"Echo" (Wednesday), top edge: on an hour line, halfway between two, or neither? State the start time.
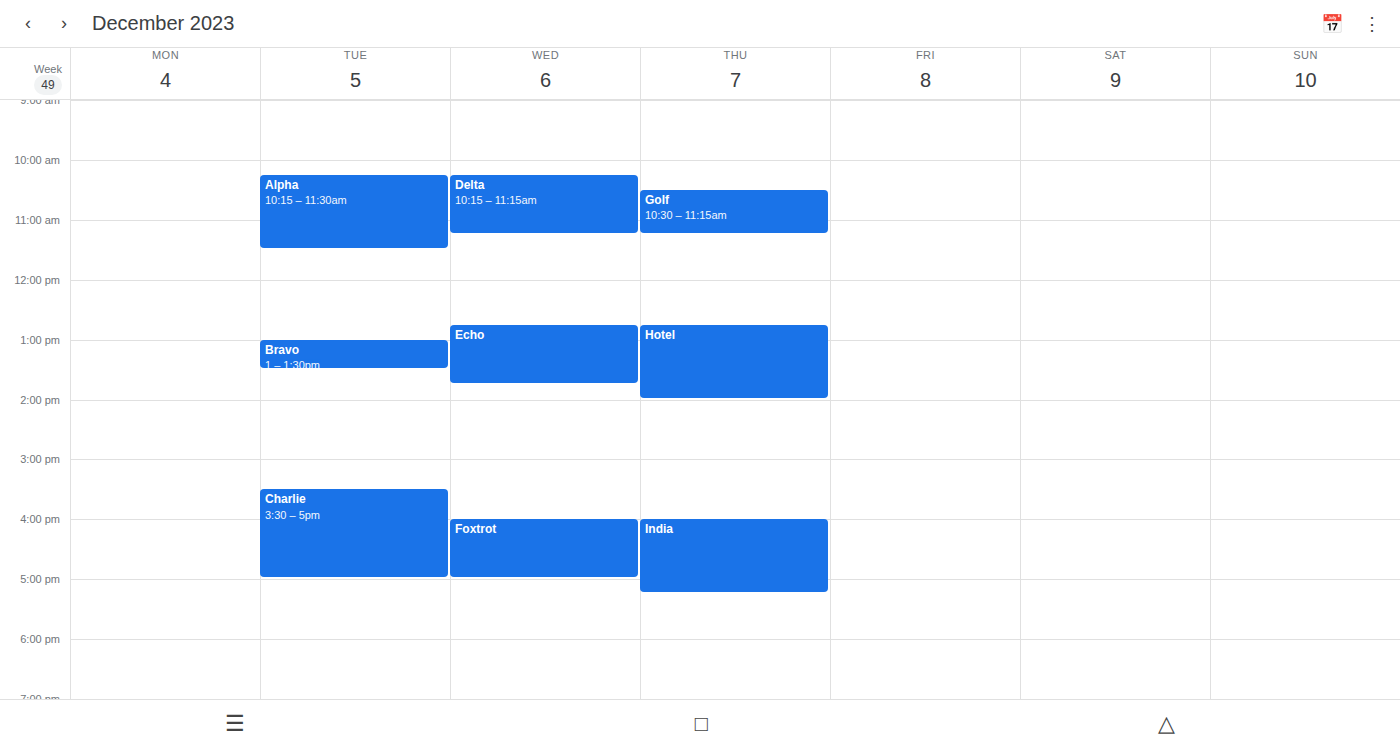
12:45 PM -- neither: three quarters of the way from the 12 PM line to the 1 PM line.